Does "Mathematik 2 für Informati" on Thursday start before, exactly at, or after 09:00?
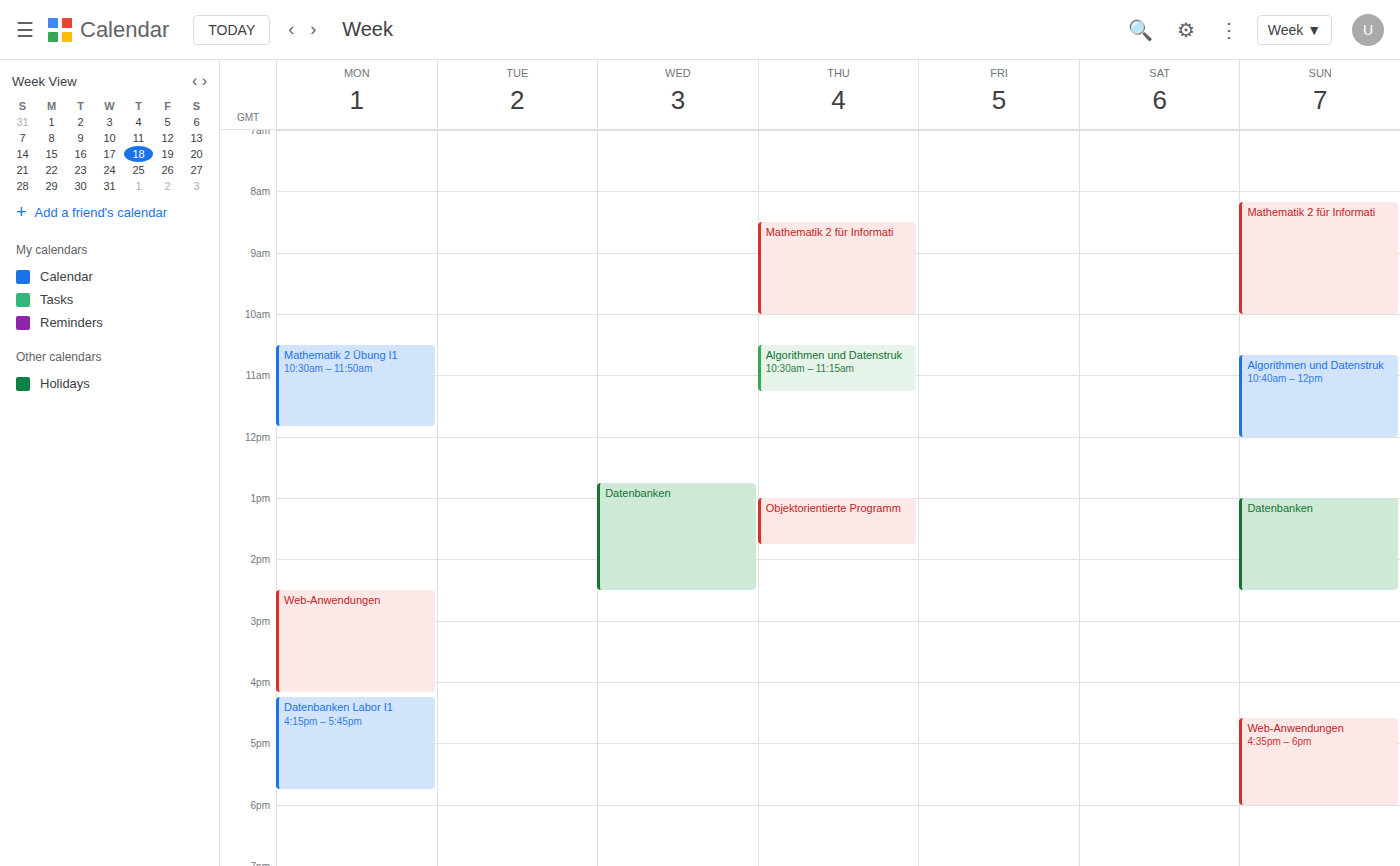
08:30 -- before 09:00, 30 minutes above the 09:00 line.